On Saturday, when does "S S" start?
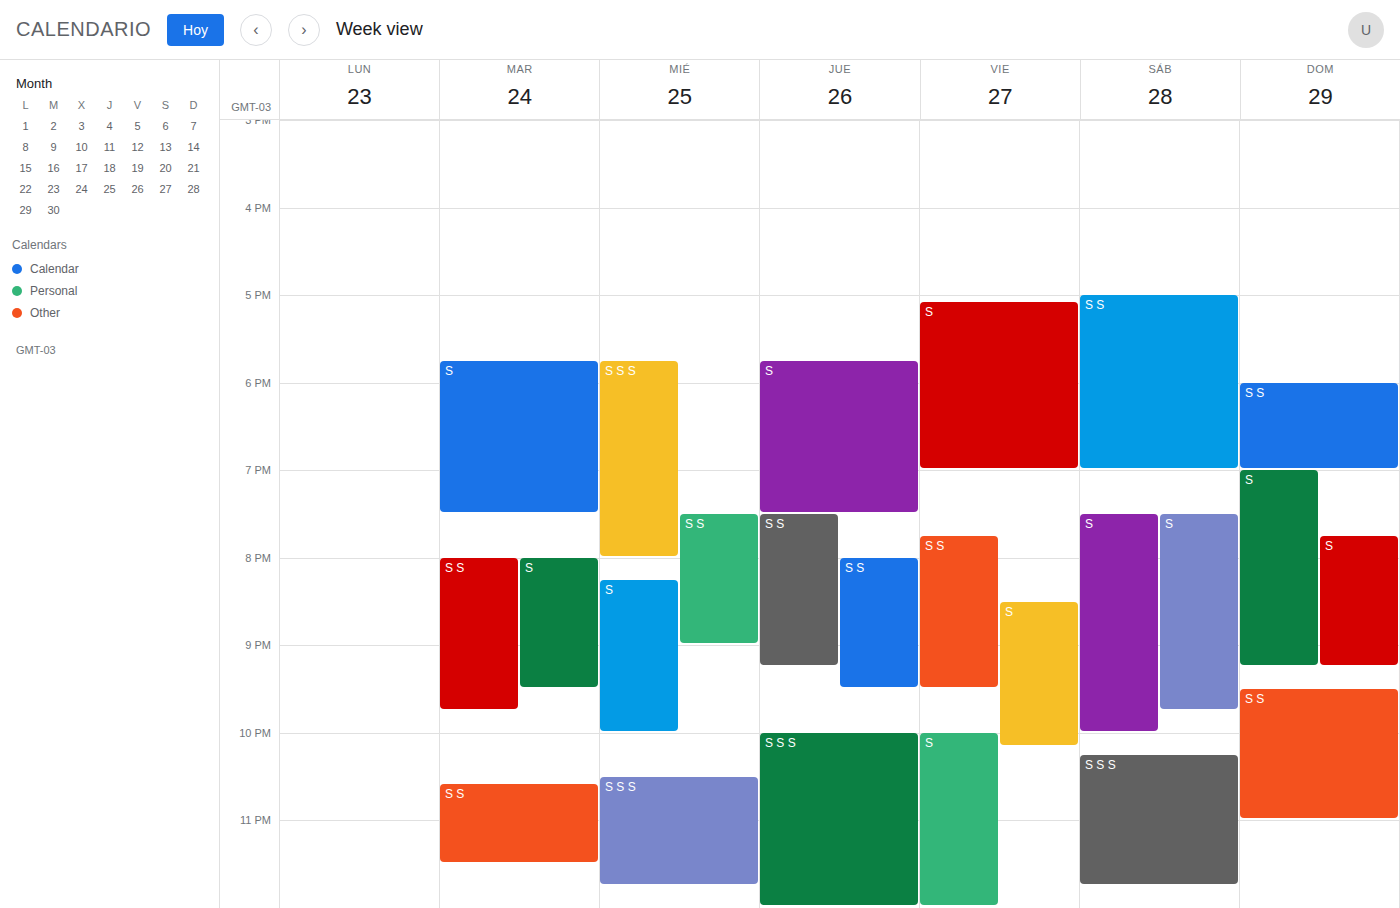
5:00 PM